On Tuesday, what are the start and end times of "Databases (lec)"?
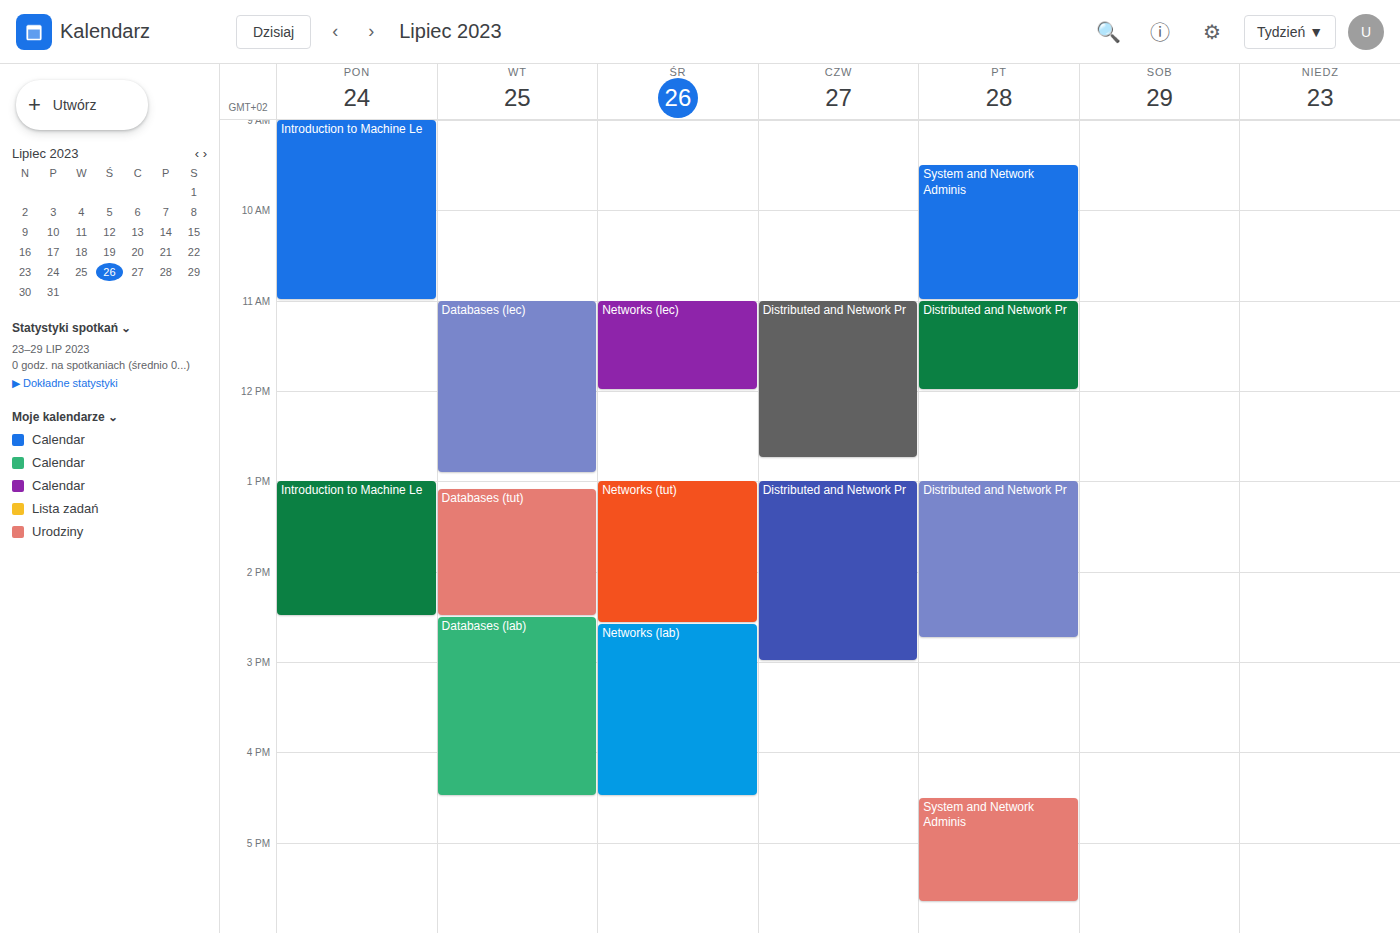
11:00 to 12:55